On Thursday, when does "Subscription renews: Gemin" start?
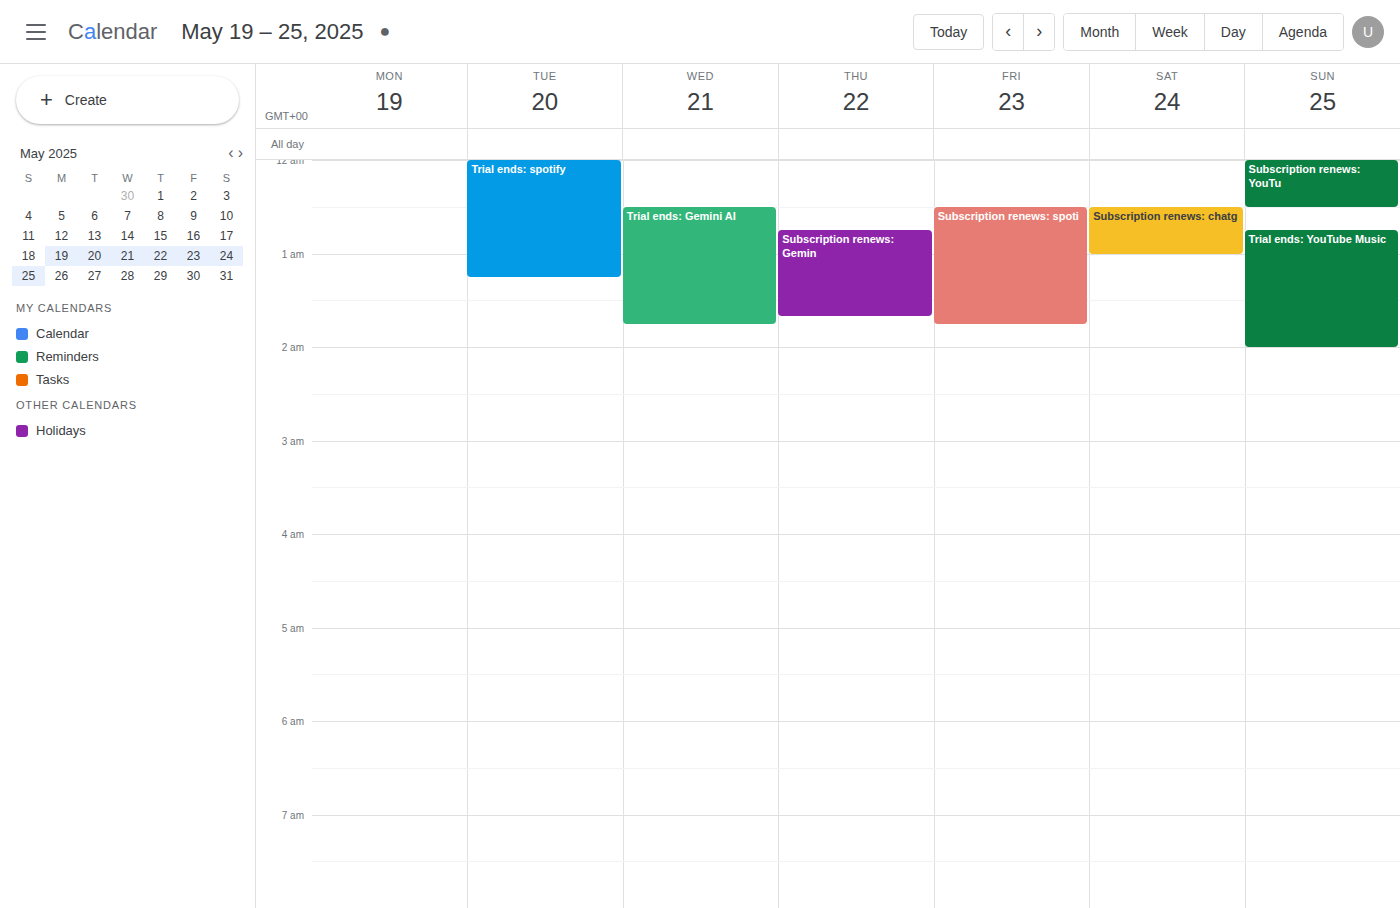
12:45 AM